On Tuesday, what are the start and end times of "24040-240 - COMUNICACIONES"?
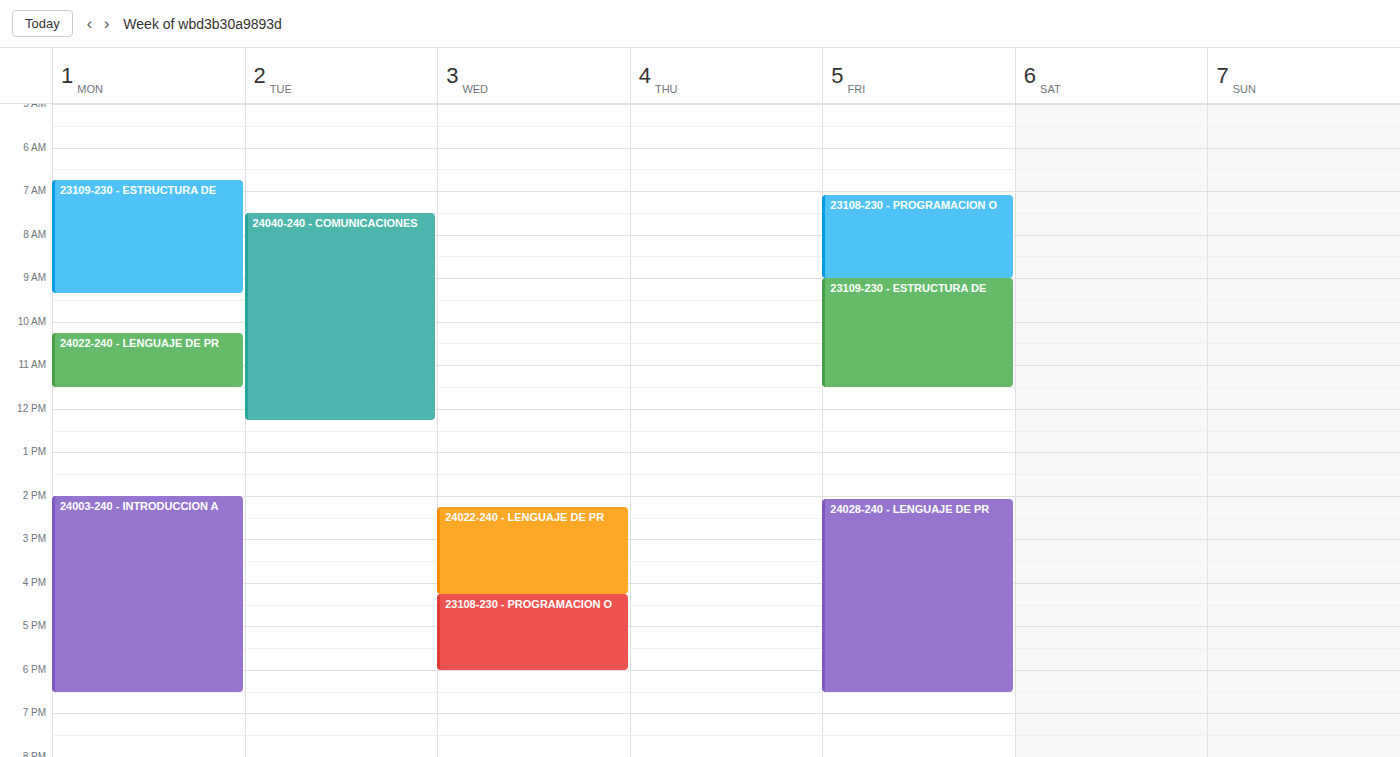
7:30 AM to 12:15 PM